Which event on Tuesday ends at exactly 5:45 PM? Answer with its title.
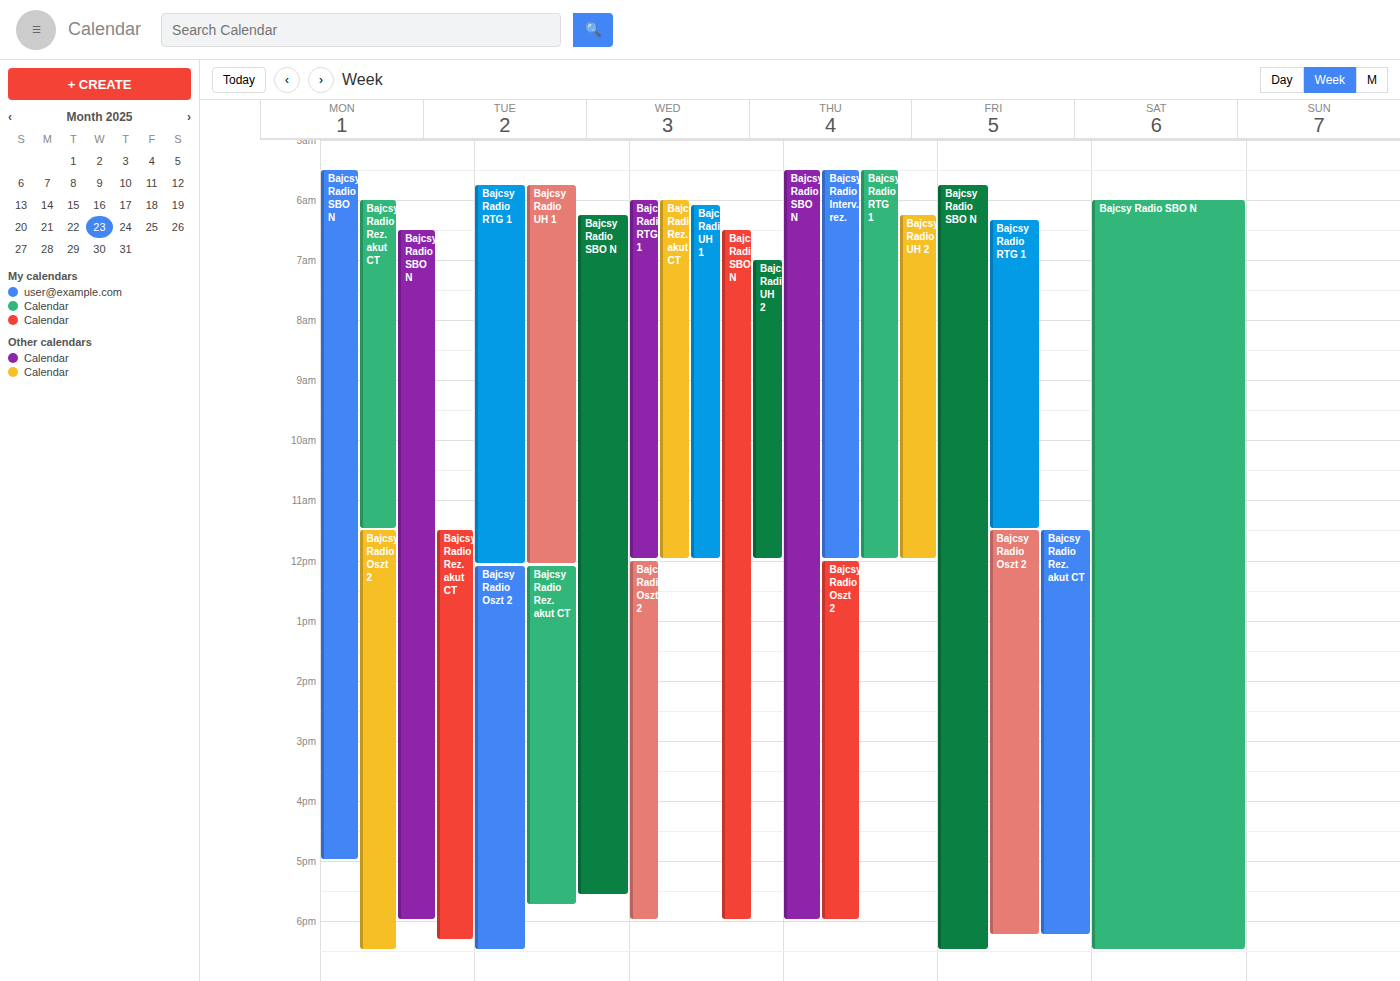
"Bajcsy Radio Rez. akut CT"